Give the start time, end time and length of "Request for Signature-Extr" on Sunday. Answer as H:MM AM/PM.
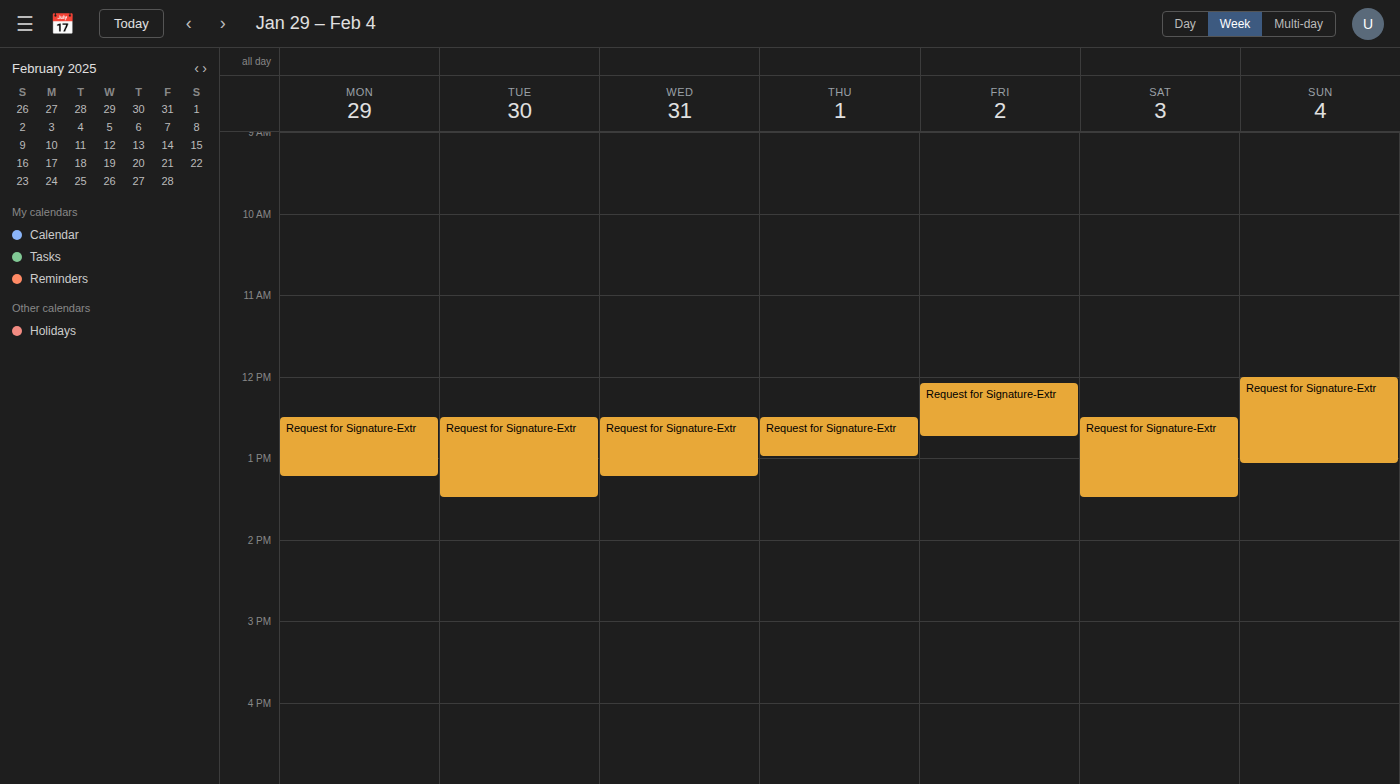
12:00 PM to 1:05 PM, 1 hour 5 minutes